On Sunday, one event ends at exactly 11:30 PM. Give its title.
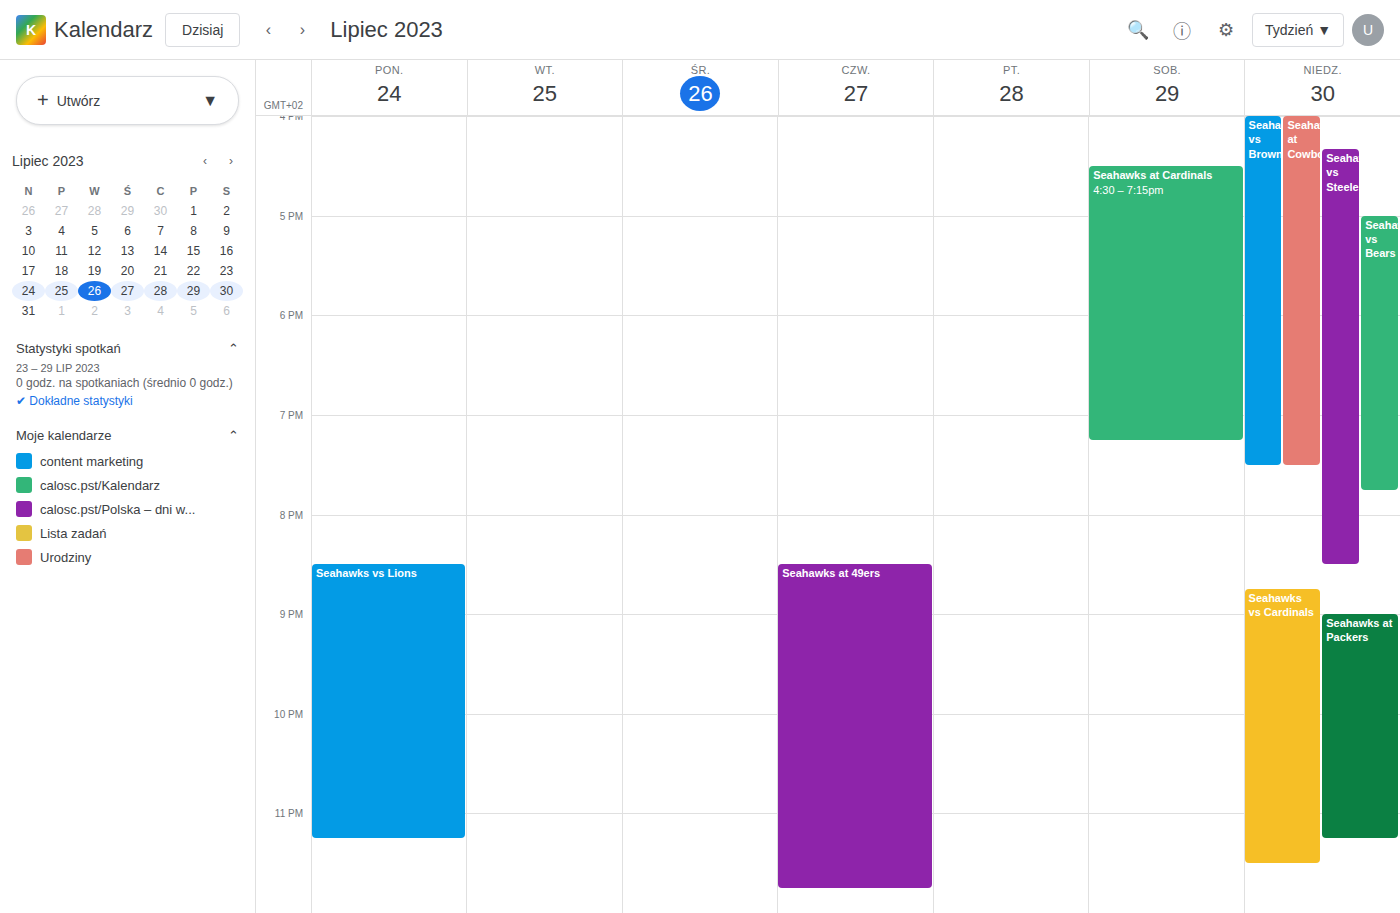
"Seahawks vs Cardinals"